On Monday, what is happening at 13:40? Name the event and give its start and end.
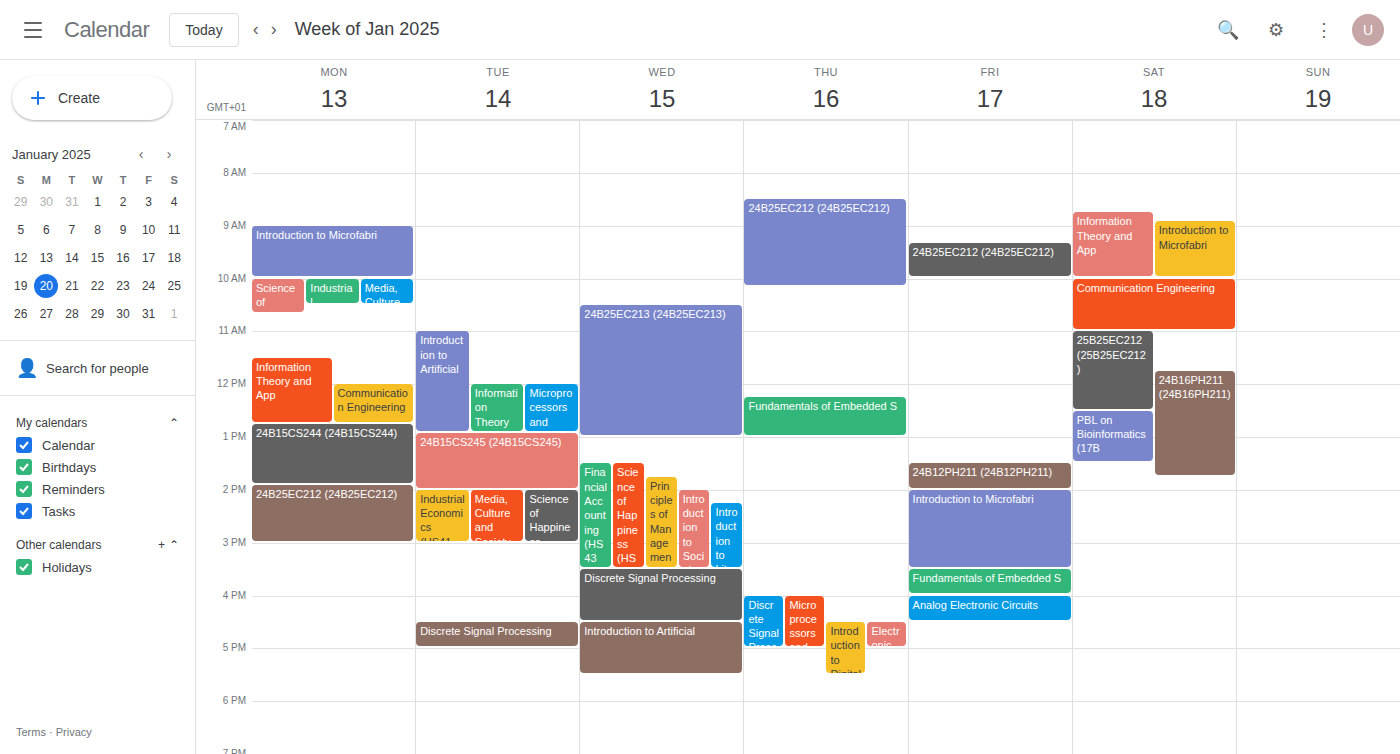
"24B15CS244 (24B15CS244)", 12:45 to 13:55